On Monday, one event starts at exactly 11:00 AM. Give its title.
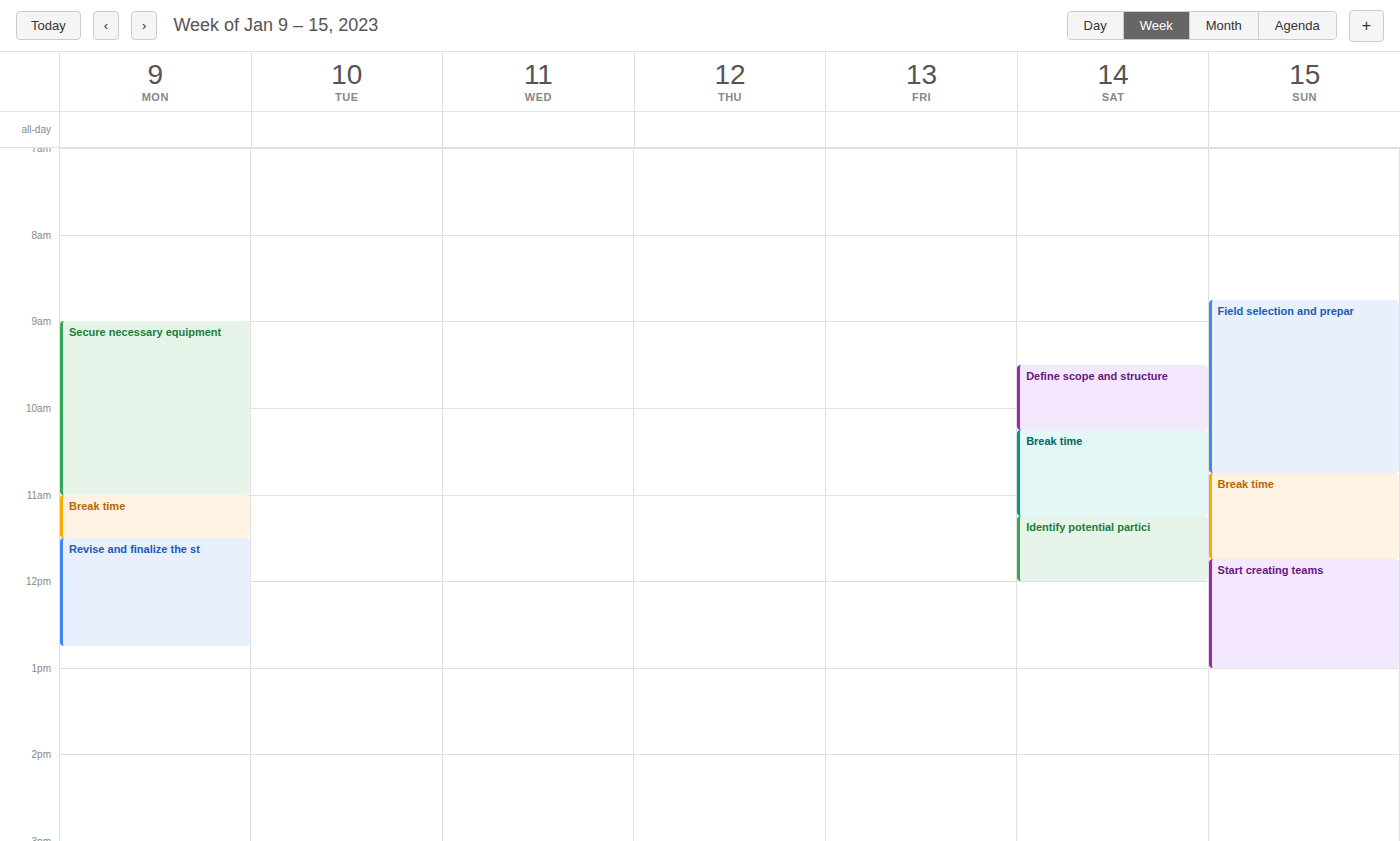
"Break time"